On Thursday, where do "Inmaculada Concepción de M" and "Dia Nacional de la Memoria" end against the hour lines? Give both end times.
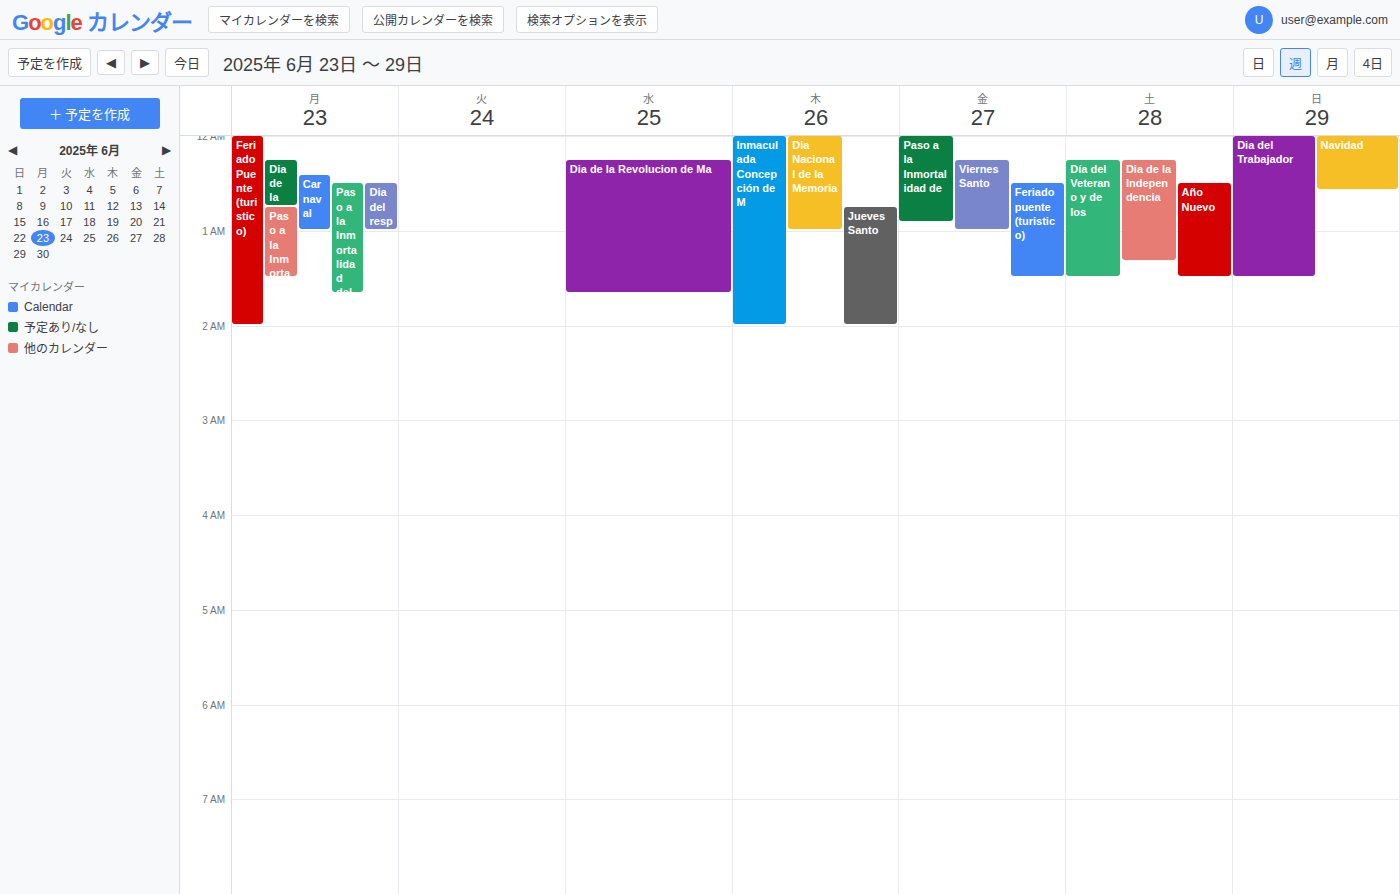
"Inmaculada Concepción de M": 2:00 AM, exactly on the 2 AM line. "Dia Nacional de la Memoria": 1:00 AM, exactly on the 1 AM line.